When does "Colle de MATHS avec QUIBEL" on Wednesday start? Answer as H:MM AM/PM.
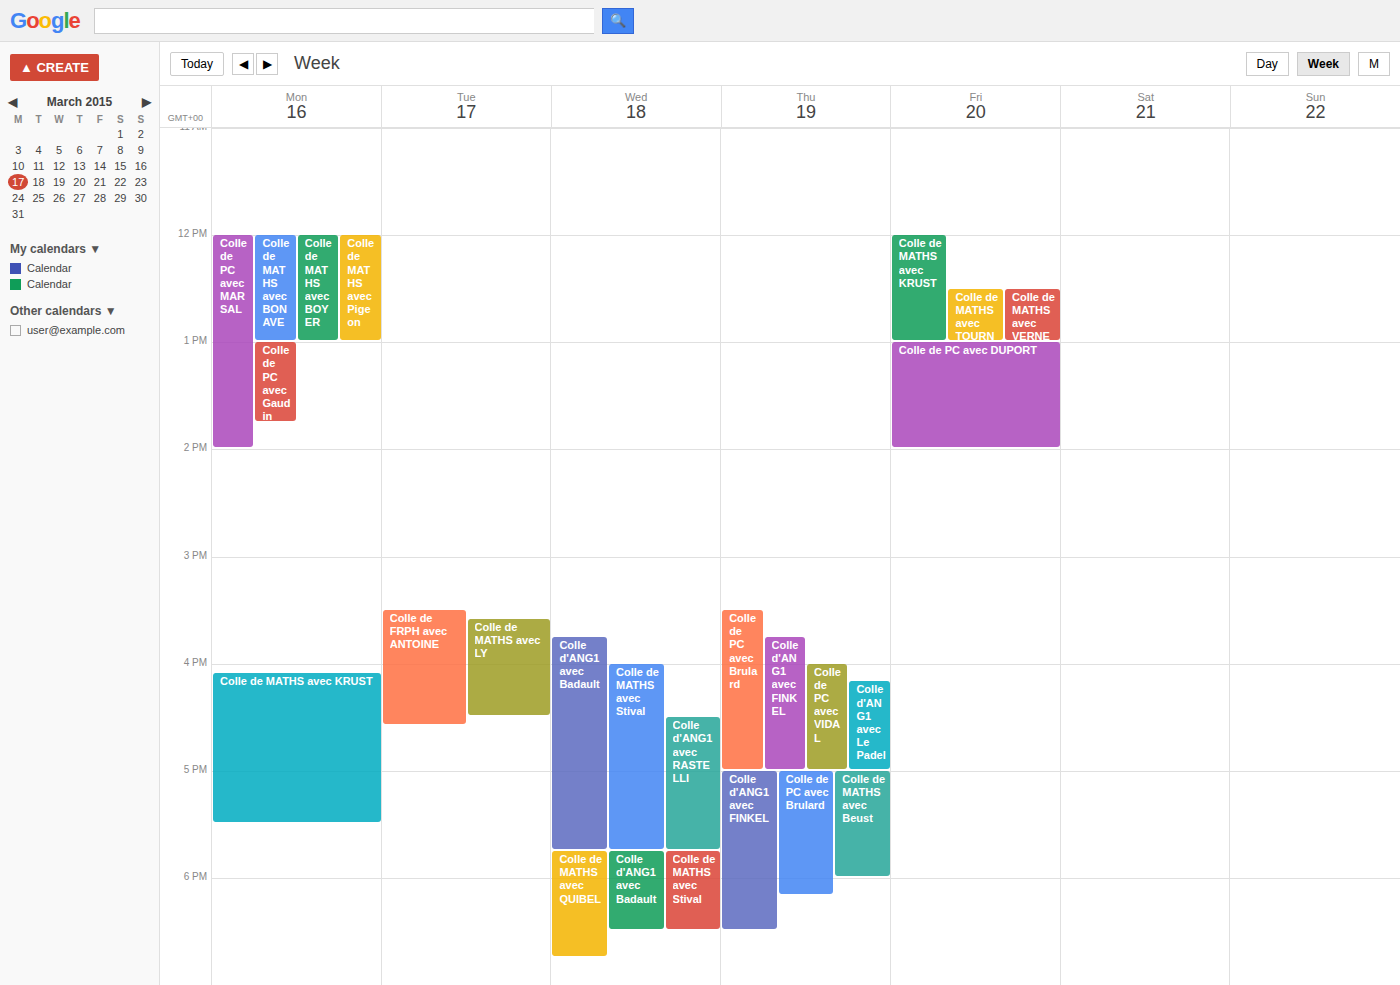
5:45 PM